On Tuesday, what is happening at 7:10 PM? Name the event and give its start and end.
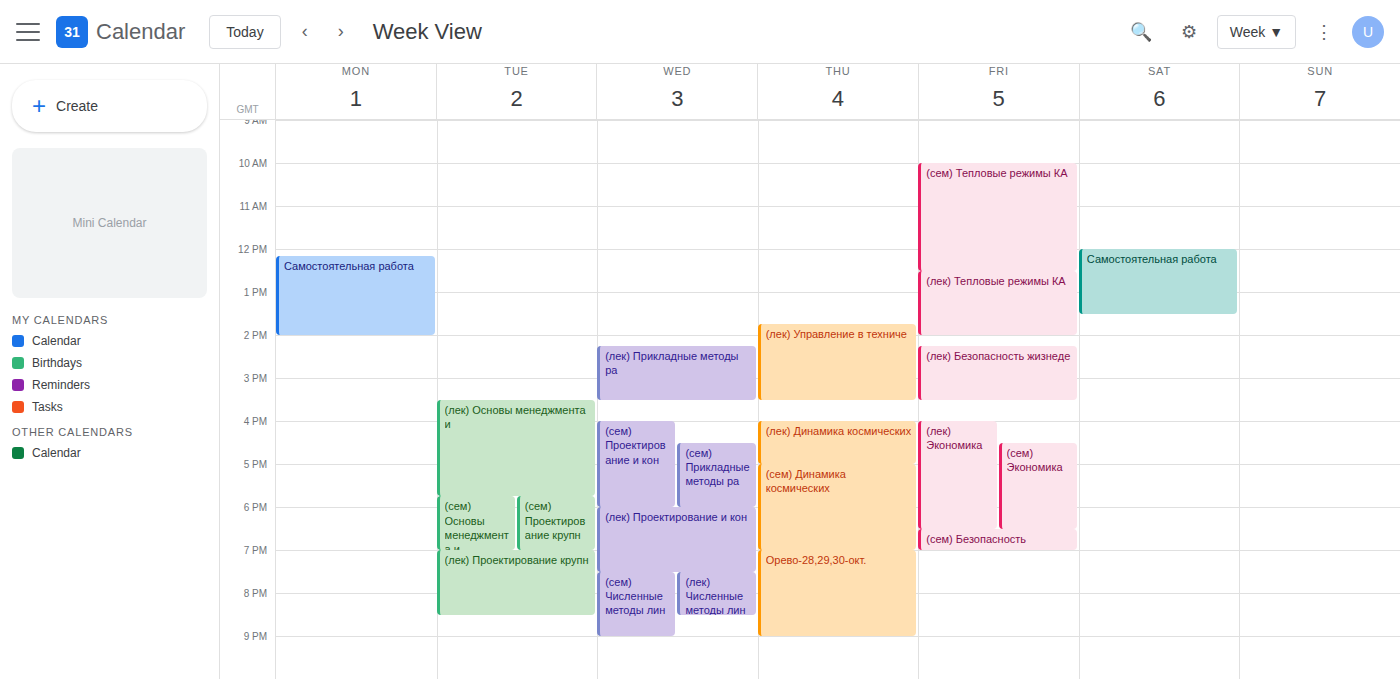
"(лек) Проектирование крупн", 7:00 PM to 8:30 PM